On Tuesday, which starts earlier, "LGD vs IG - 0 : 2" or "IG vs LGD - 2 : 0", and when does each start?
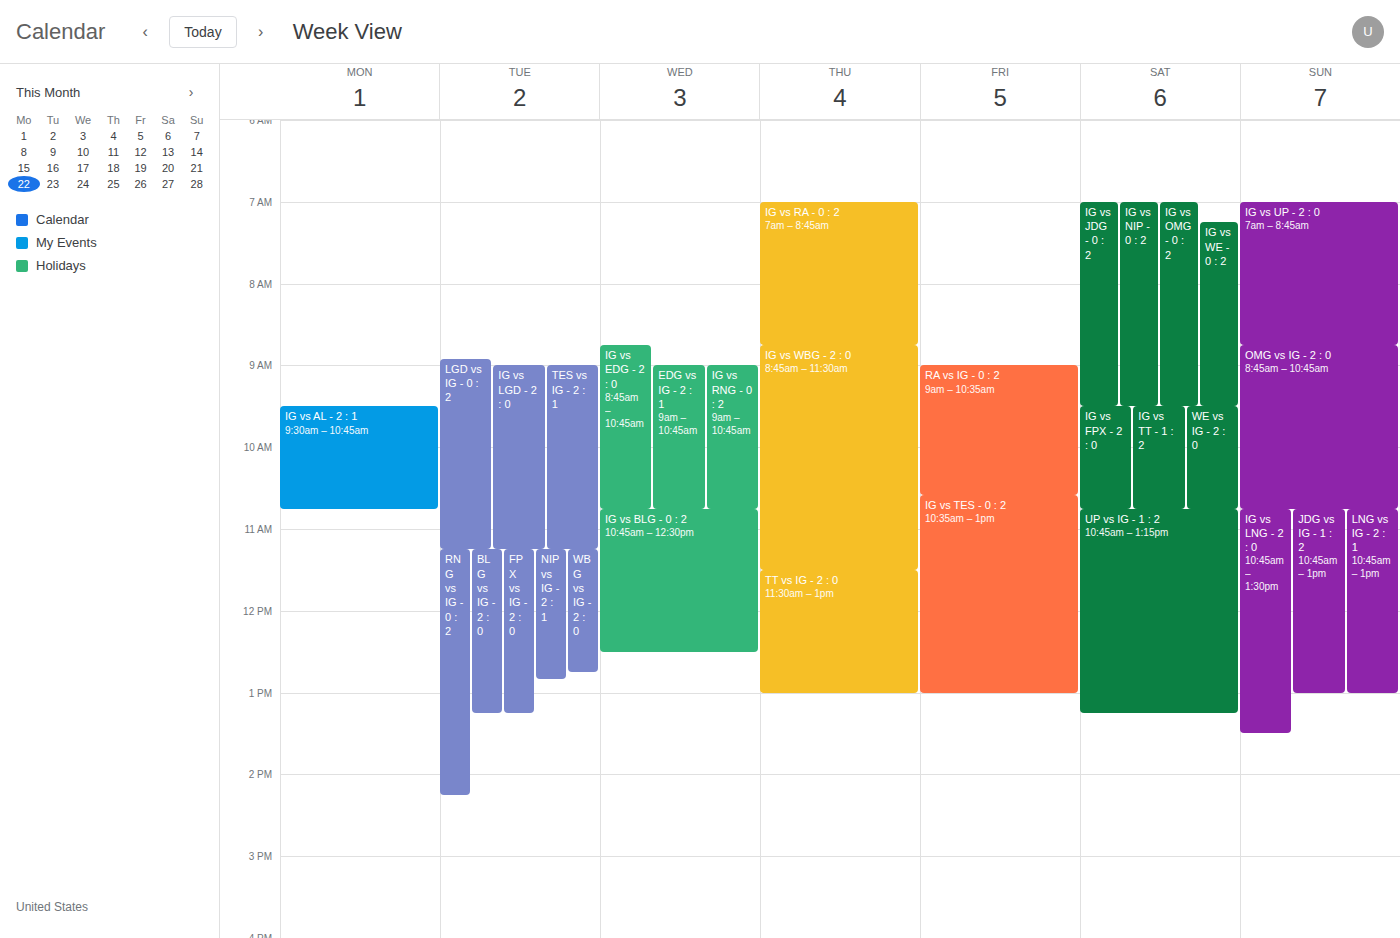
"LGD vs IG - 0 : 2" 8:55 AM; "IG vs LGD - 2 : 0" 9:00 AM.